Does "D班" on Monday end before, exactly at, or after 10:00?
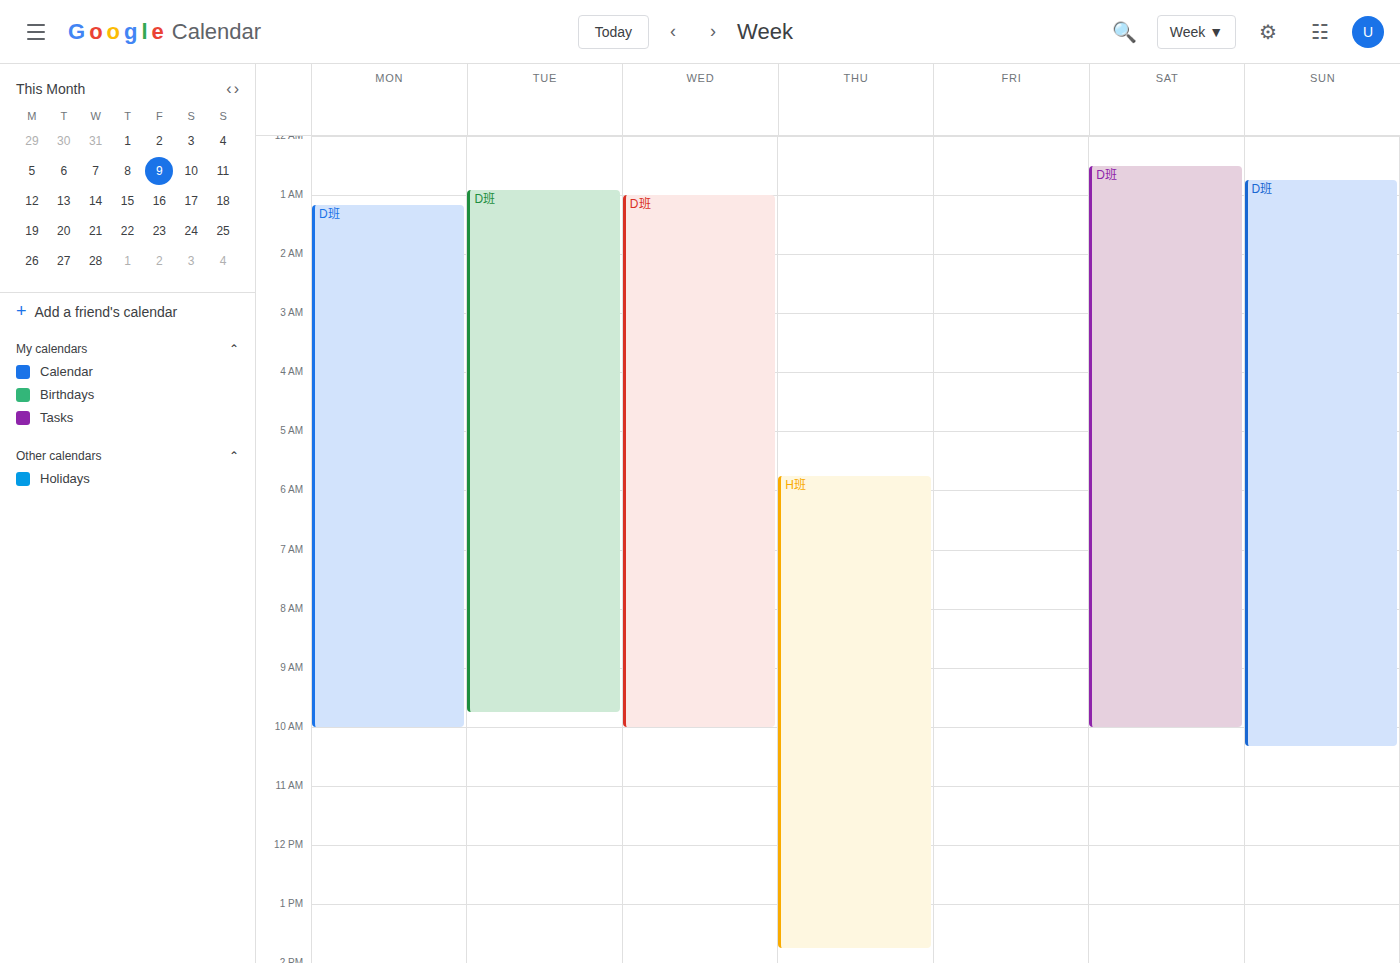
10:00 -- exactly at 10:00, on the 10:00 line.